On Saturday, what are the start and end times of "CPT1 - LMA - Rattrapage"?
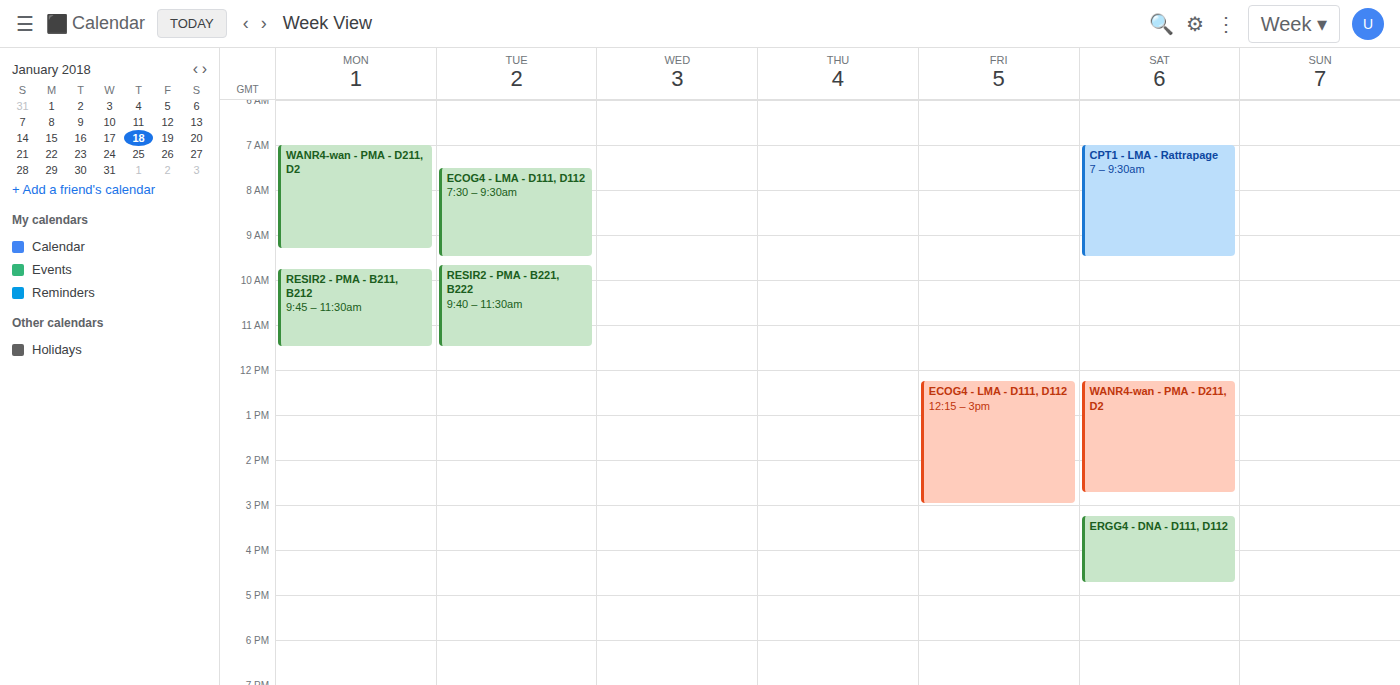
07:00 to 09:30